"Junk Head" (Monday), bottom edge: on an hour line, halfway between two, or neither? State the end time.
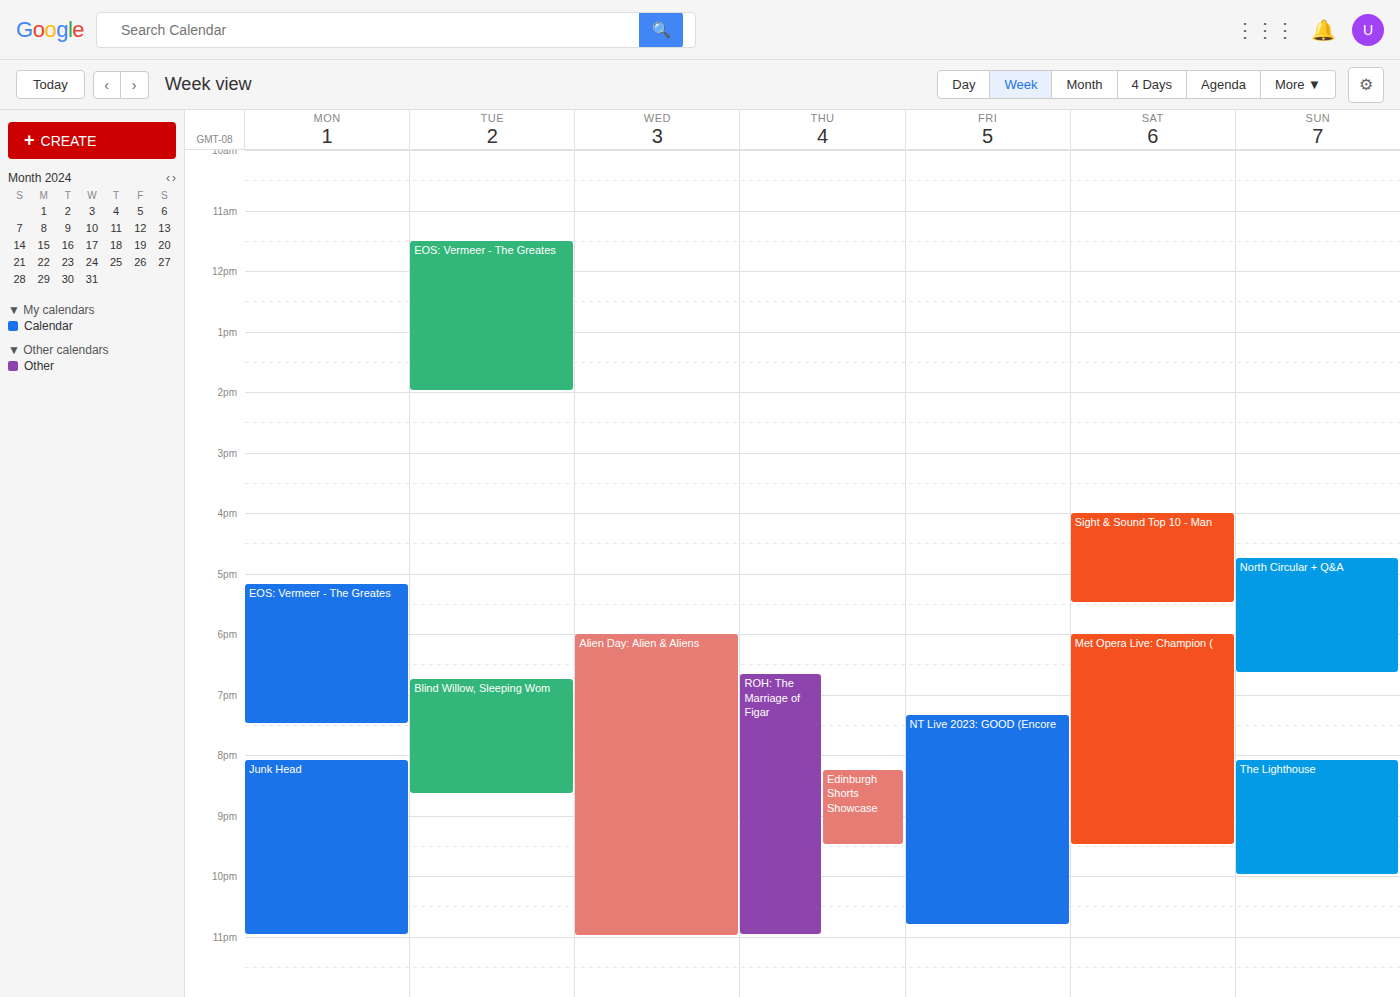
11:00 PM -- exactly on the 11 PM line.